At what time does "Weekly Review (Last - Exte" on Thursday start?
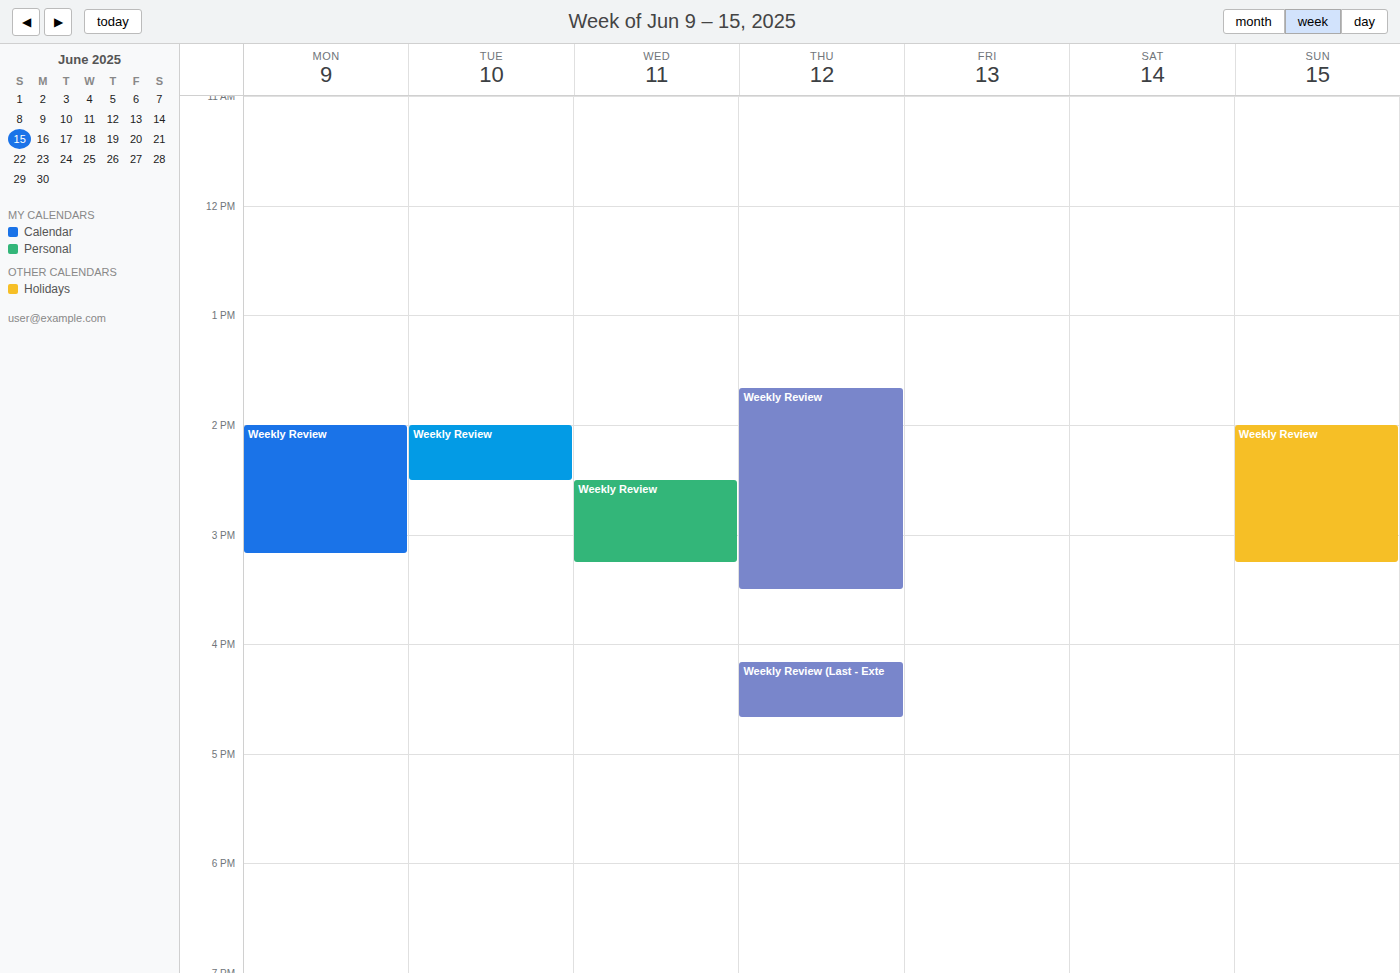
4:10 PM